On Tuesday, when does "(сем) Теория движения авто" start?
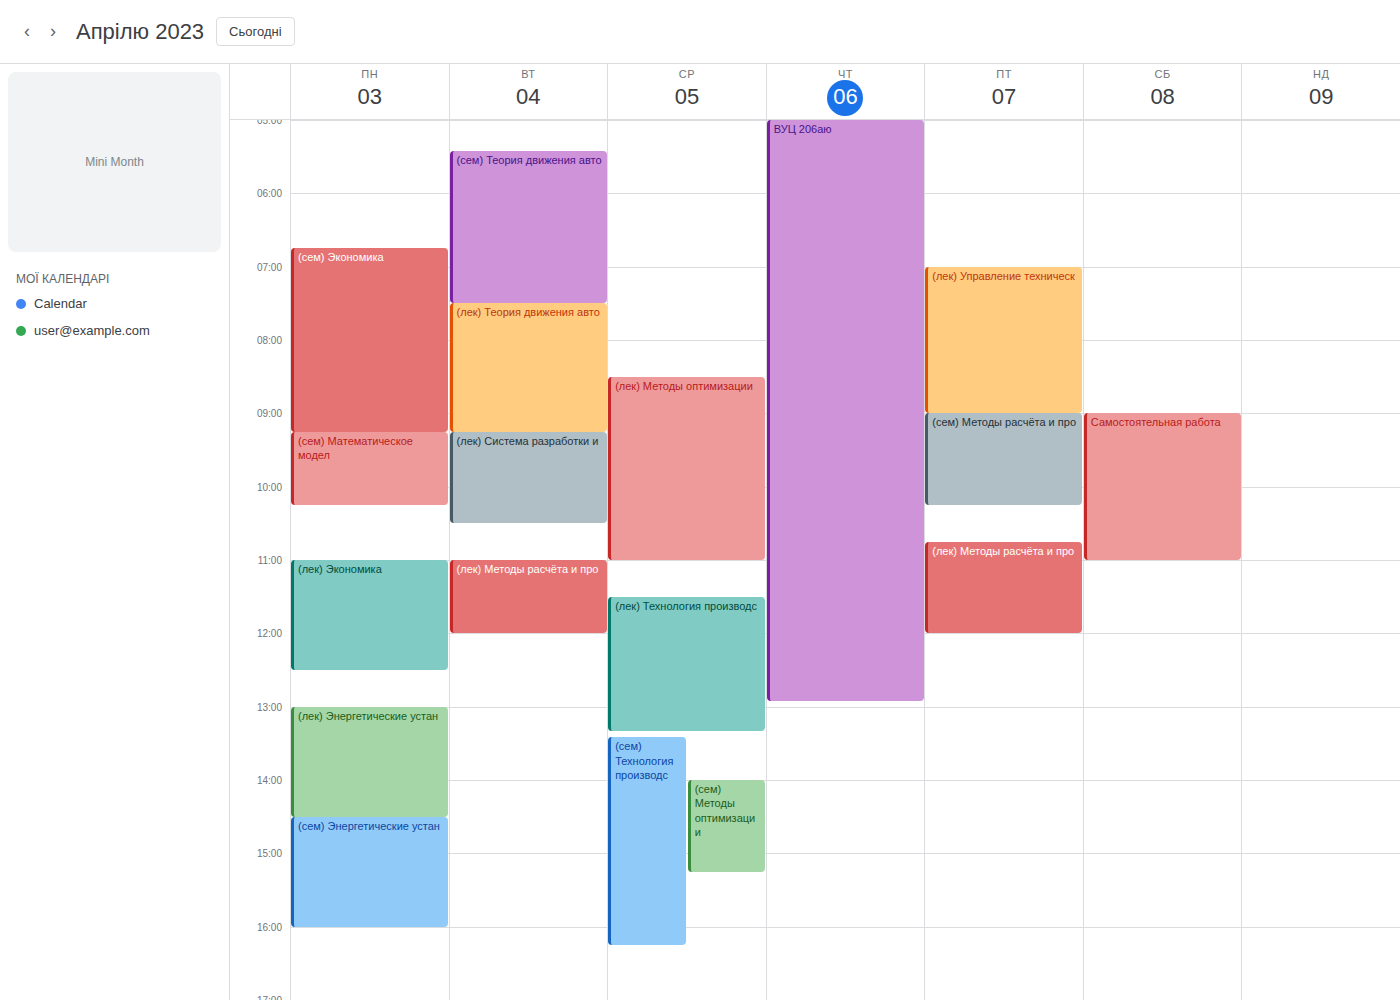
5:25 AM